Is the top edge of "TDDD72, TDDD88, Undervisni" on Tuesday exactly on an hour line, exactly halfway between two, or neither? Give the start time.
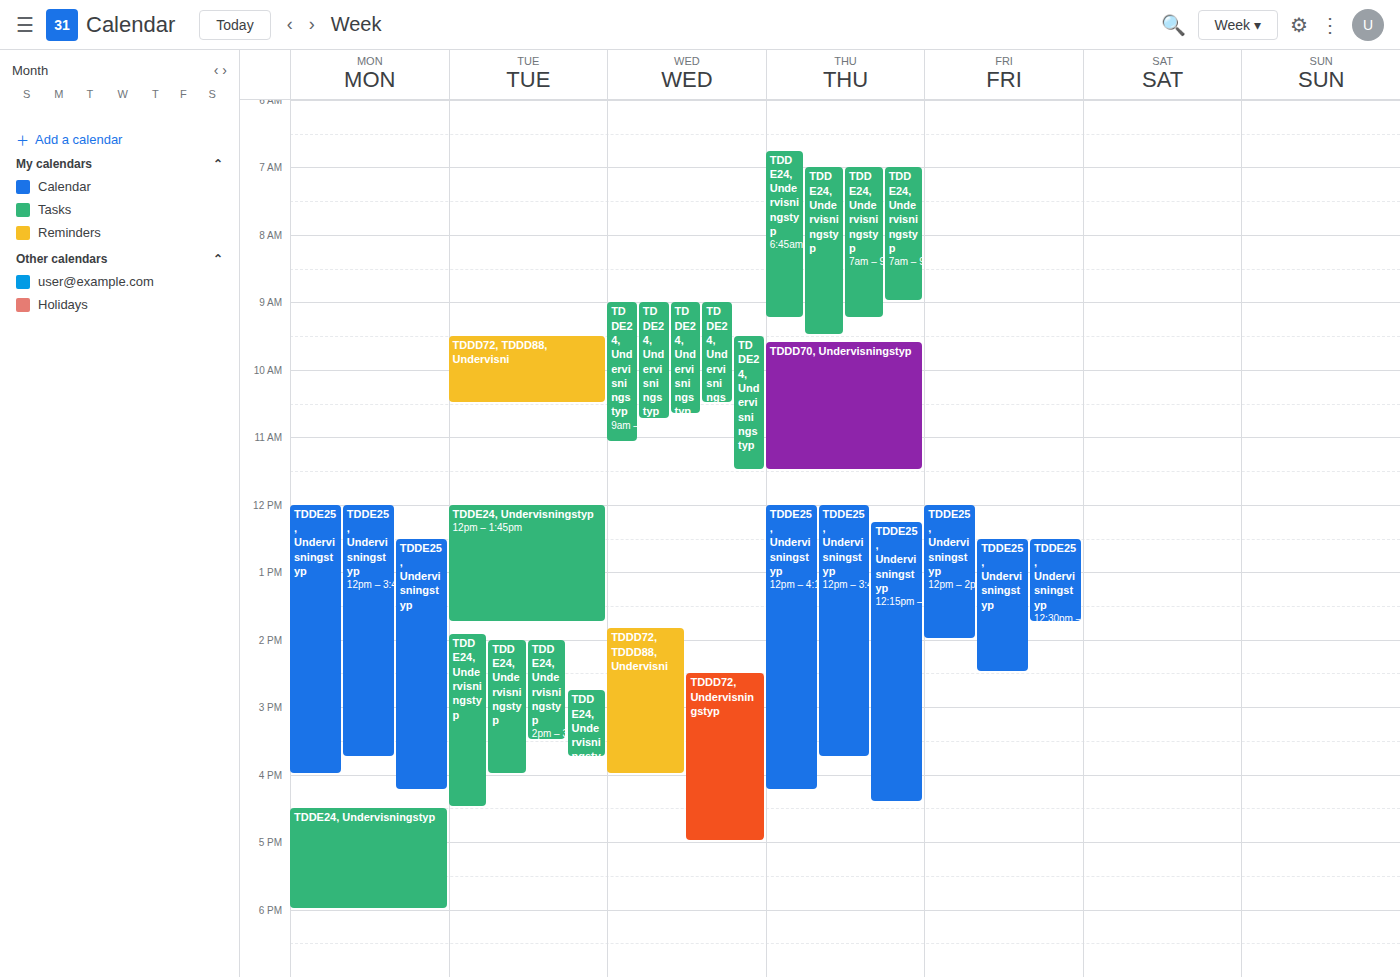
9:30 AM -- halfway between the 9 AM and 10 AM lines.